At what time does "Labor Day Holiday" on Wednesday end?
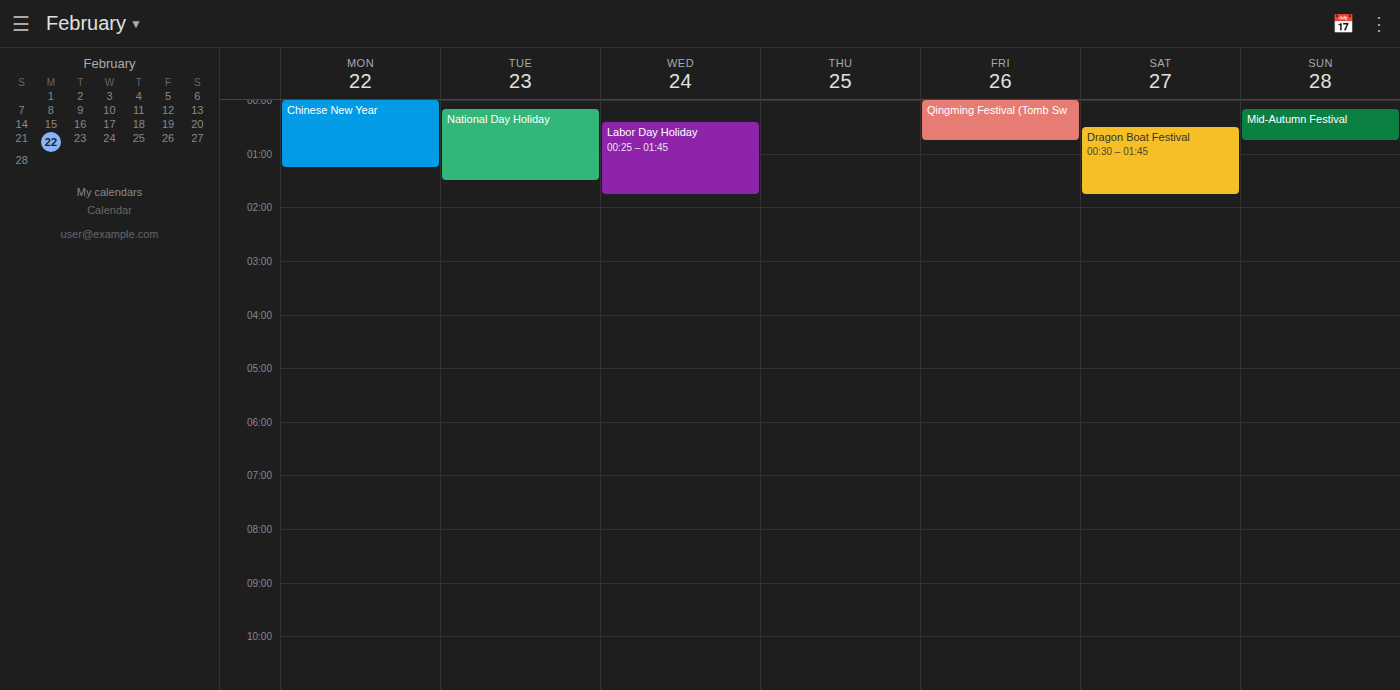
1:45 AM